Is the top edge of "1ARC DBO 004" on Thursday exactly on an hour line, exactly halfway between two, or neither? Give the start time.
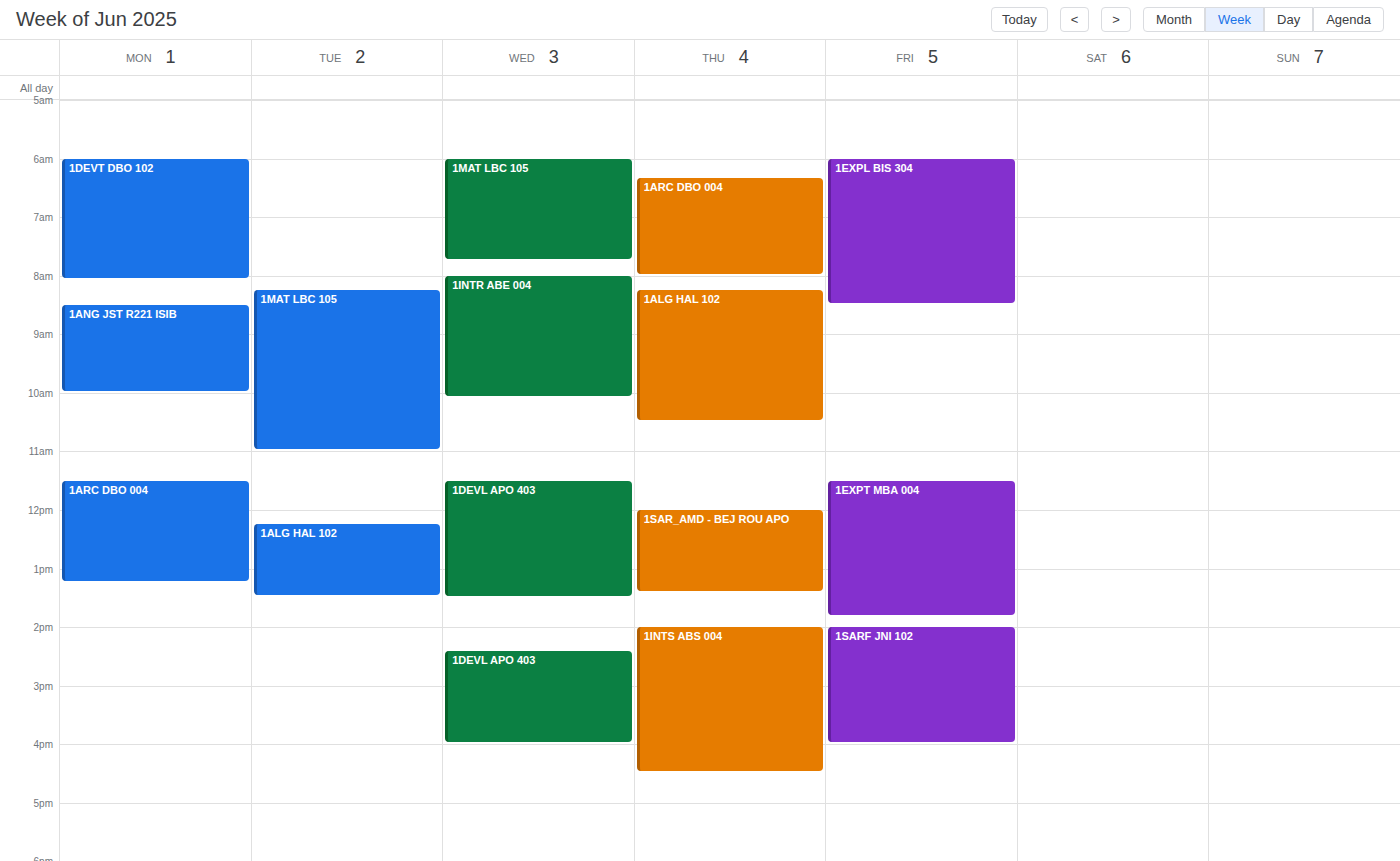
6:20 AM -- neither: 20 minutes below the 6 AM line and 40 minutes above the 7 AM line.